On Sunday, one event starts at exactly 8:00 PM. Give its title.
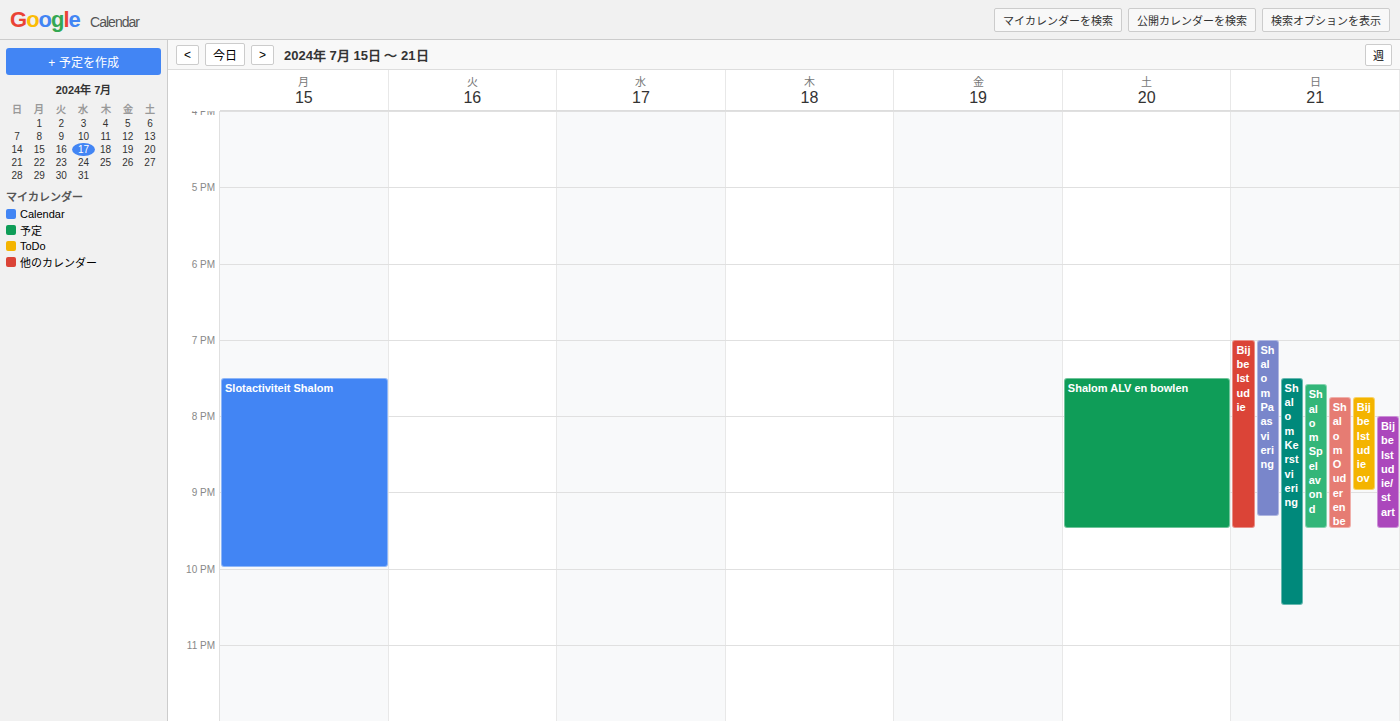
"Bijbelstudie/start"